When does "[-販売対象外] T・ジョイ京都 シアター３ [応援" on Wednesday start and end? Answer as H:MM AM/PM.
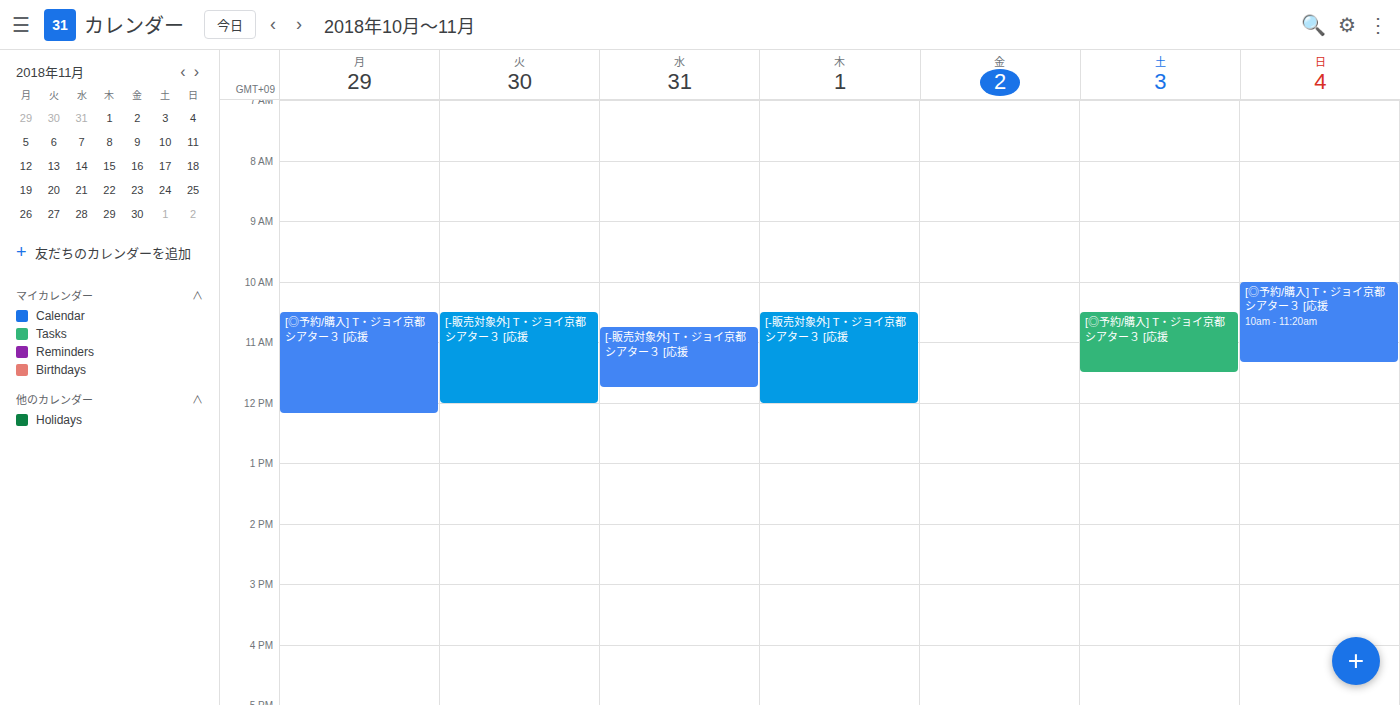
10:45 AM to 11:45 AM